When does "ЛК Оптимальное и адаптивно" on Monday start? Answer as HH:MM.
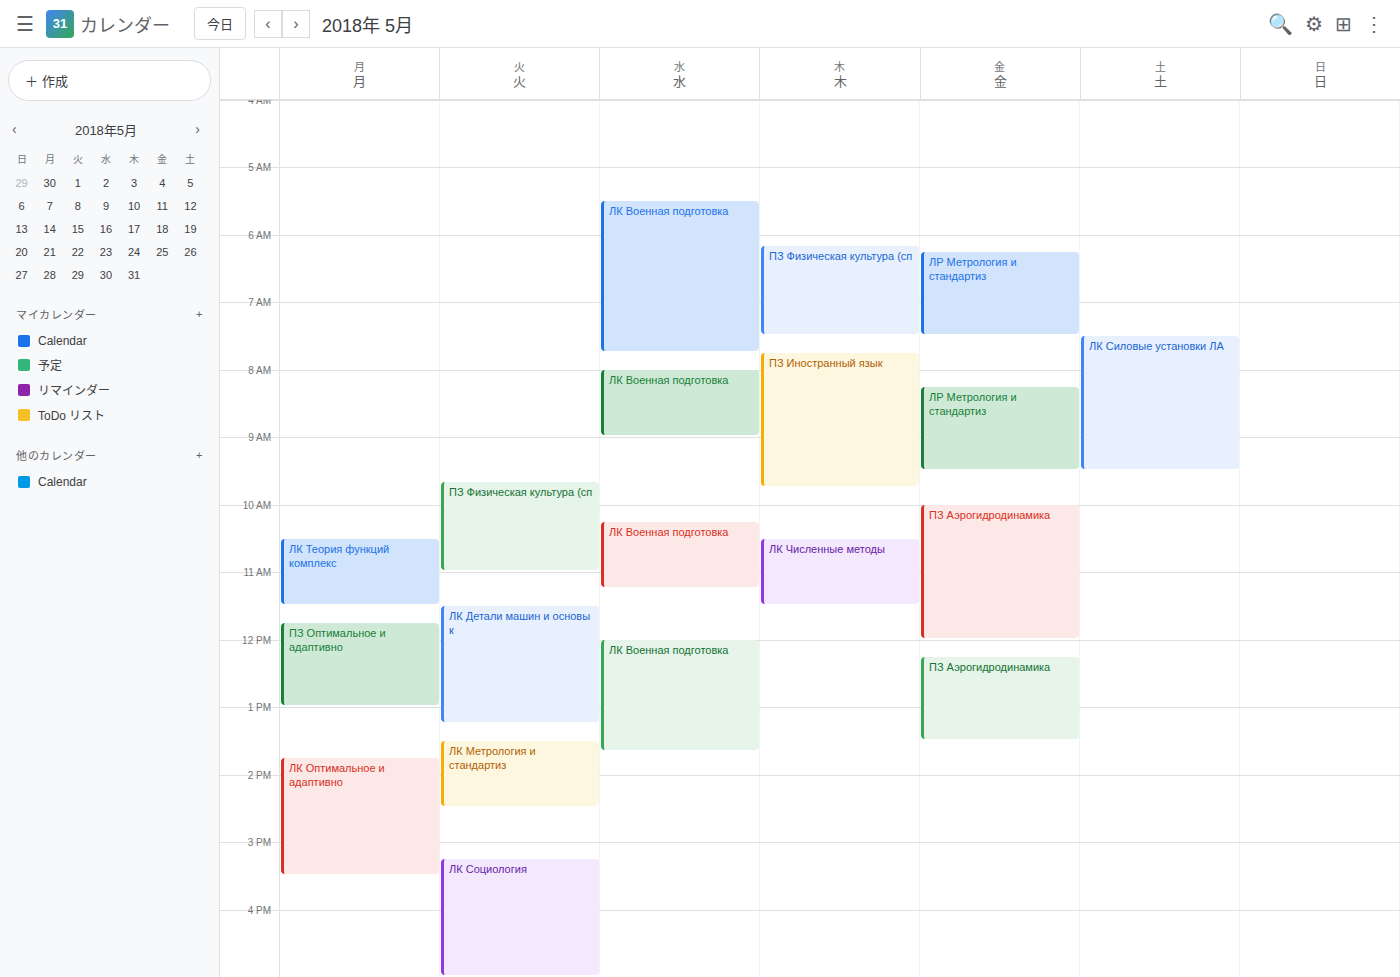
13:45